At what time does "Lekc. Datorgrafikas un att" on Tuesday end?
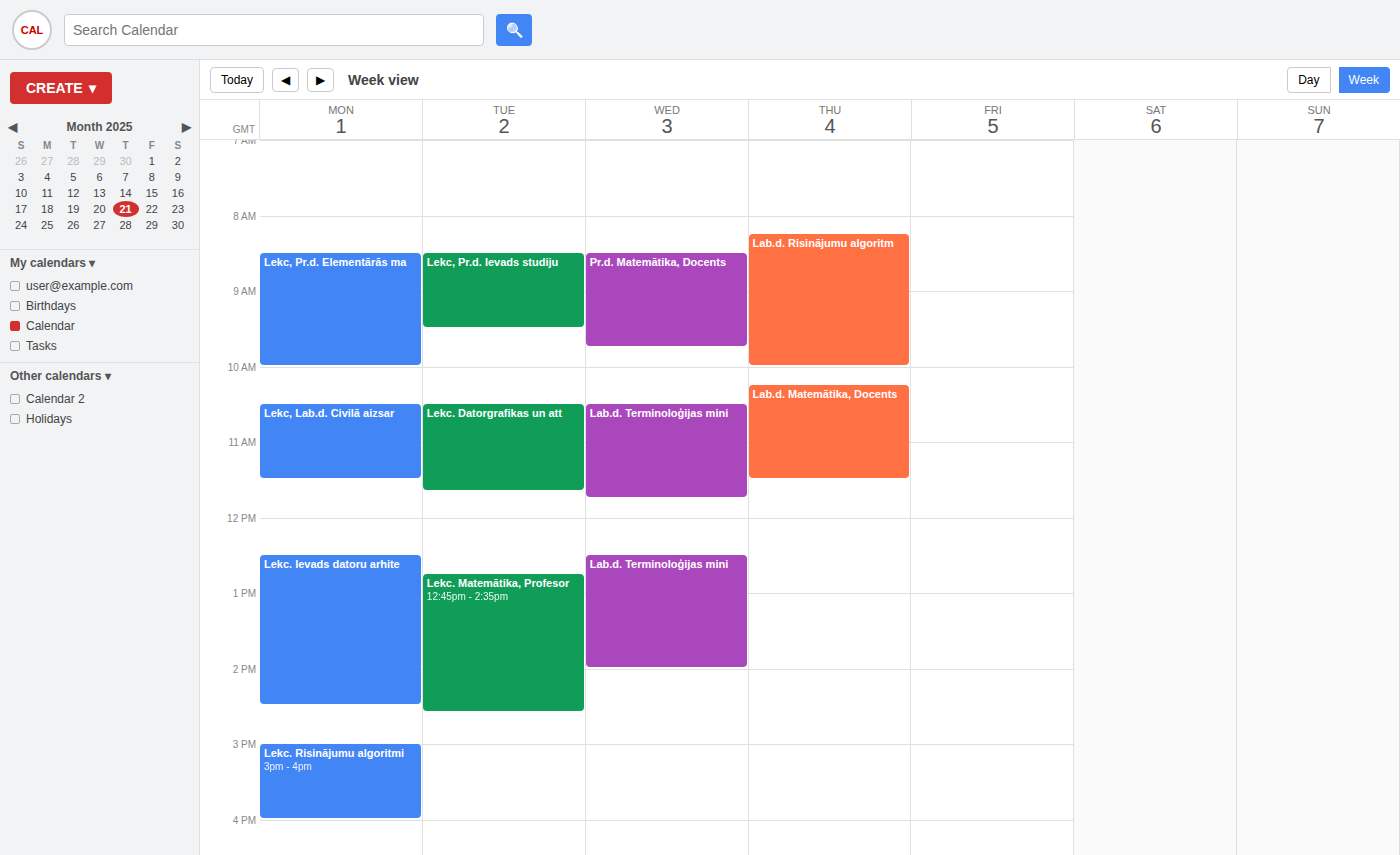
11:40 AM